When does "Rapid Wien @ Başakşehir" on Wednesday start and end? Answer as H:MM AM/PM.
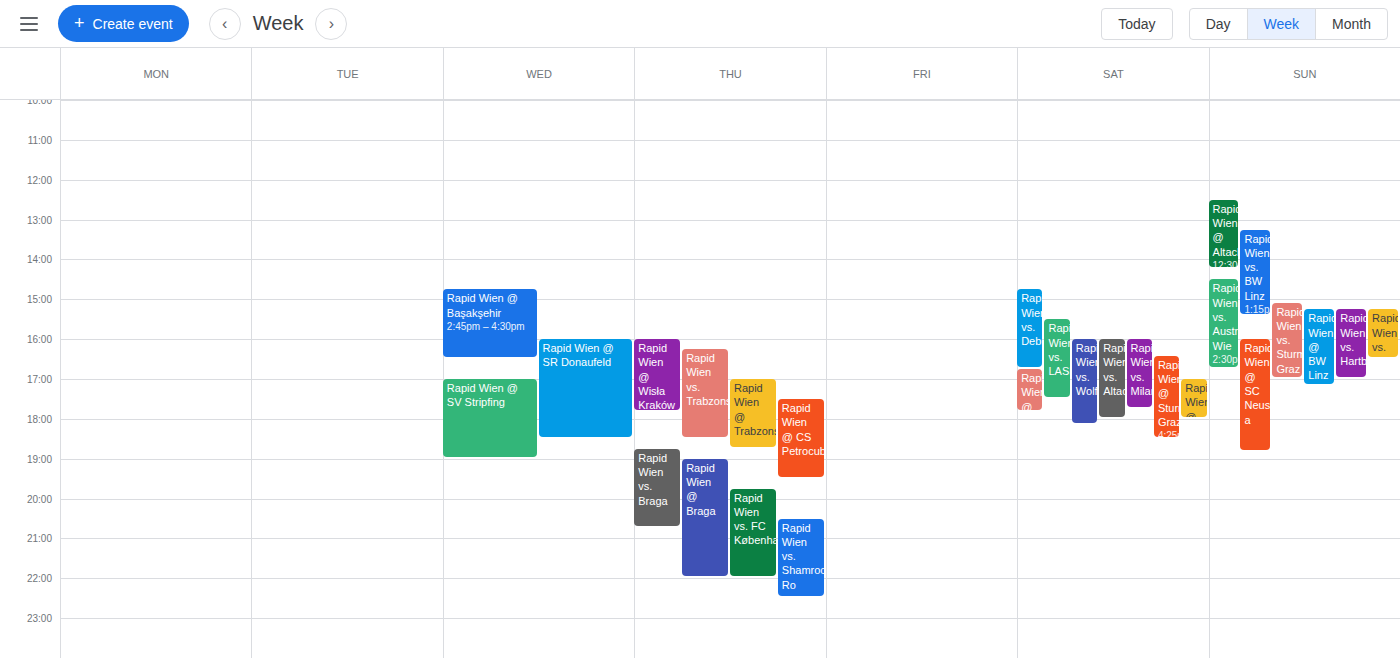
2:45 PM to 4:30 PM